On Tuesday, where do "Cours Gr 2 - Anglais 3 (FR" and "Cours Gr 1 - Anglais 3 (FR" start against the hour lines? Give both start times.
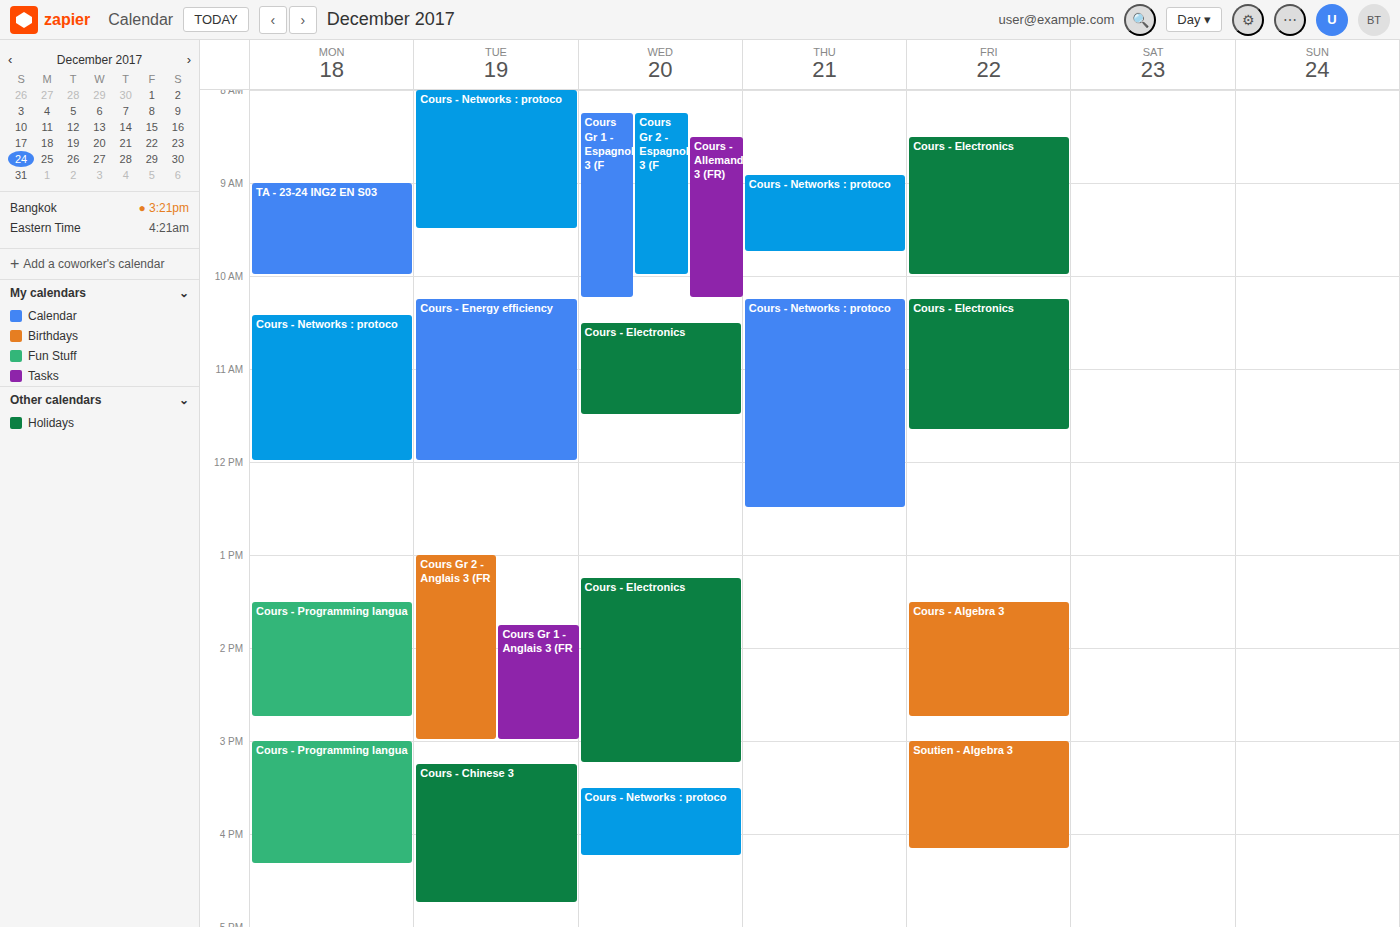
"Cours Gr 2 - Anglais 3 (FR": 1:00 PM, exactly on the 1 PM line. "Cours Gr 1 - Anglais 3 (FR": 1:45 PM, neither: three quarters of the way from the 1 PM line to the 2 PM line.